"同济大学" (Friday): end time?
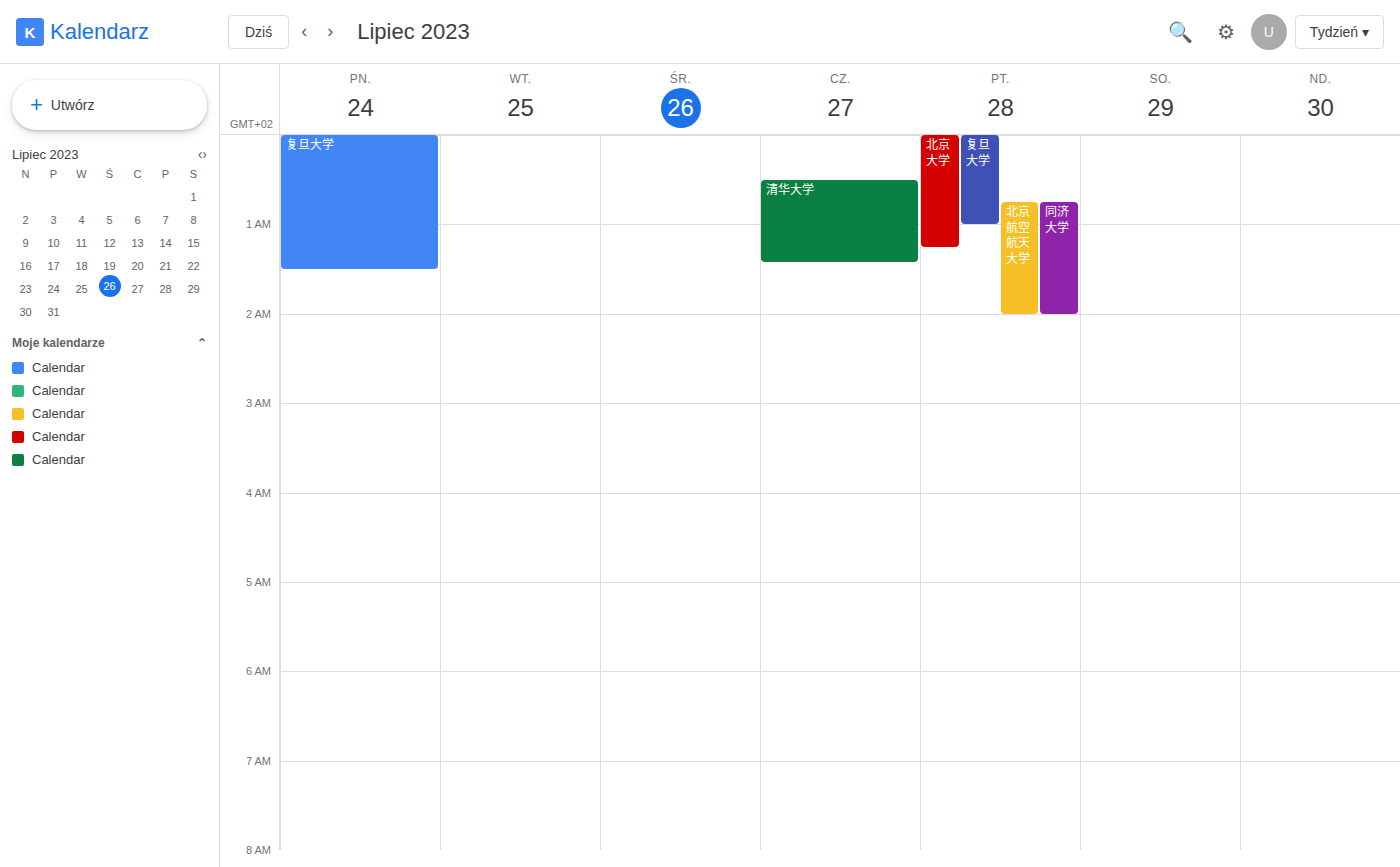
02:00